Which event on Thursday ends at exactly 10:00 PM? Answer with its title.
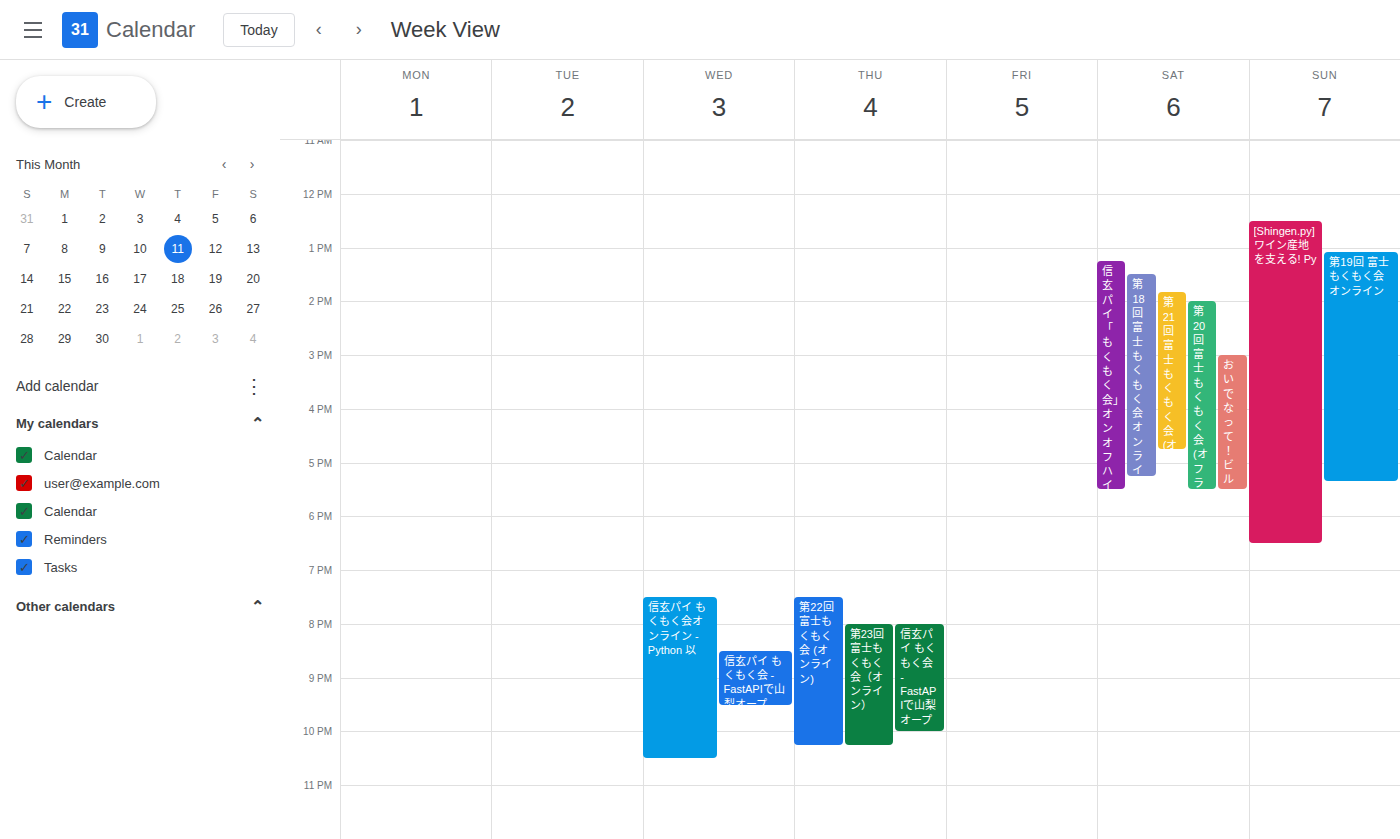
"信玄パイ もくもく会 - FastAPIで山梨オープ"